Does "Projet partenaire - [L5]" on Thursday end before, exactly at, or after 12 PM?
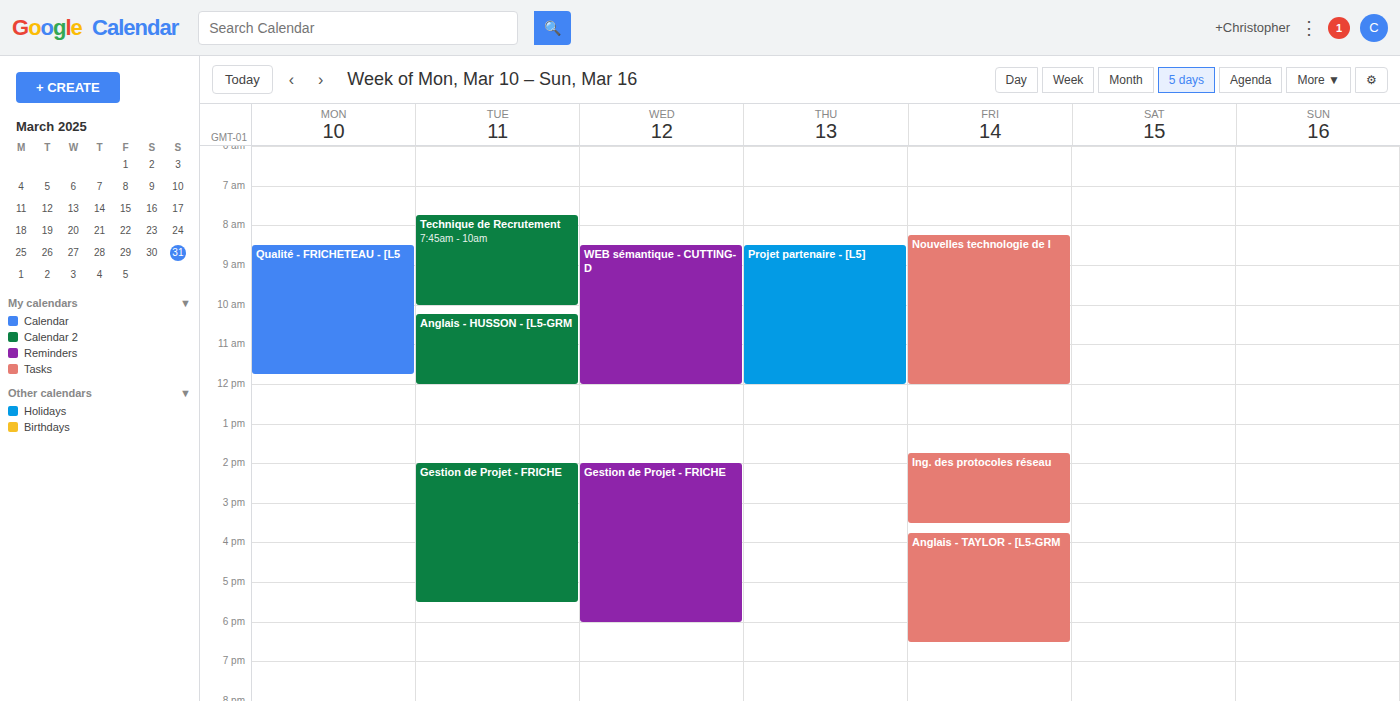
12:00 PM -- exactly at 12 PM, on the 12 PM line.